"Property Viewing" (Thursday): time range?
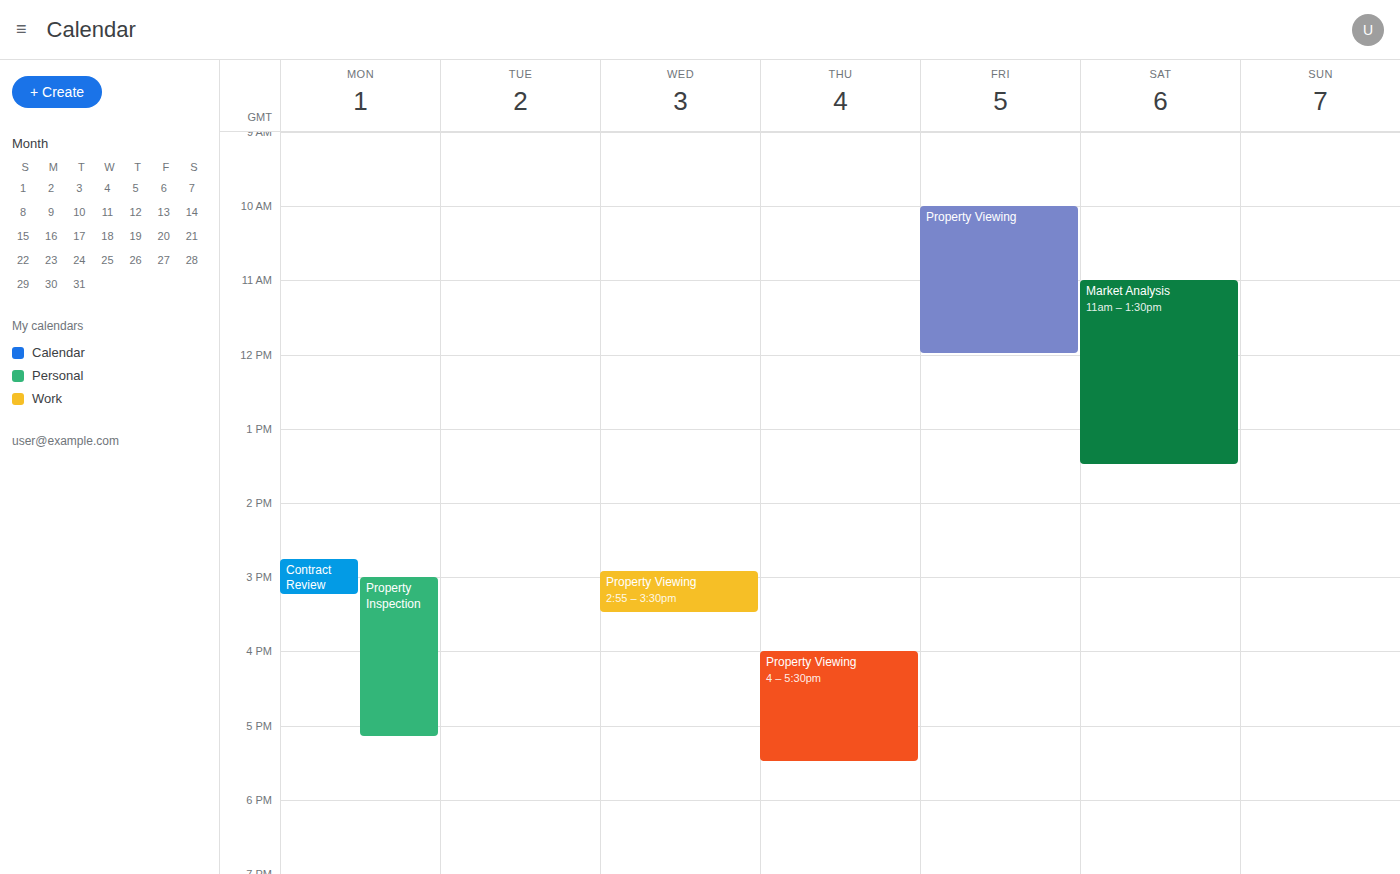
4:00 PM to 5:30 PM